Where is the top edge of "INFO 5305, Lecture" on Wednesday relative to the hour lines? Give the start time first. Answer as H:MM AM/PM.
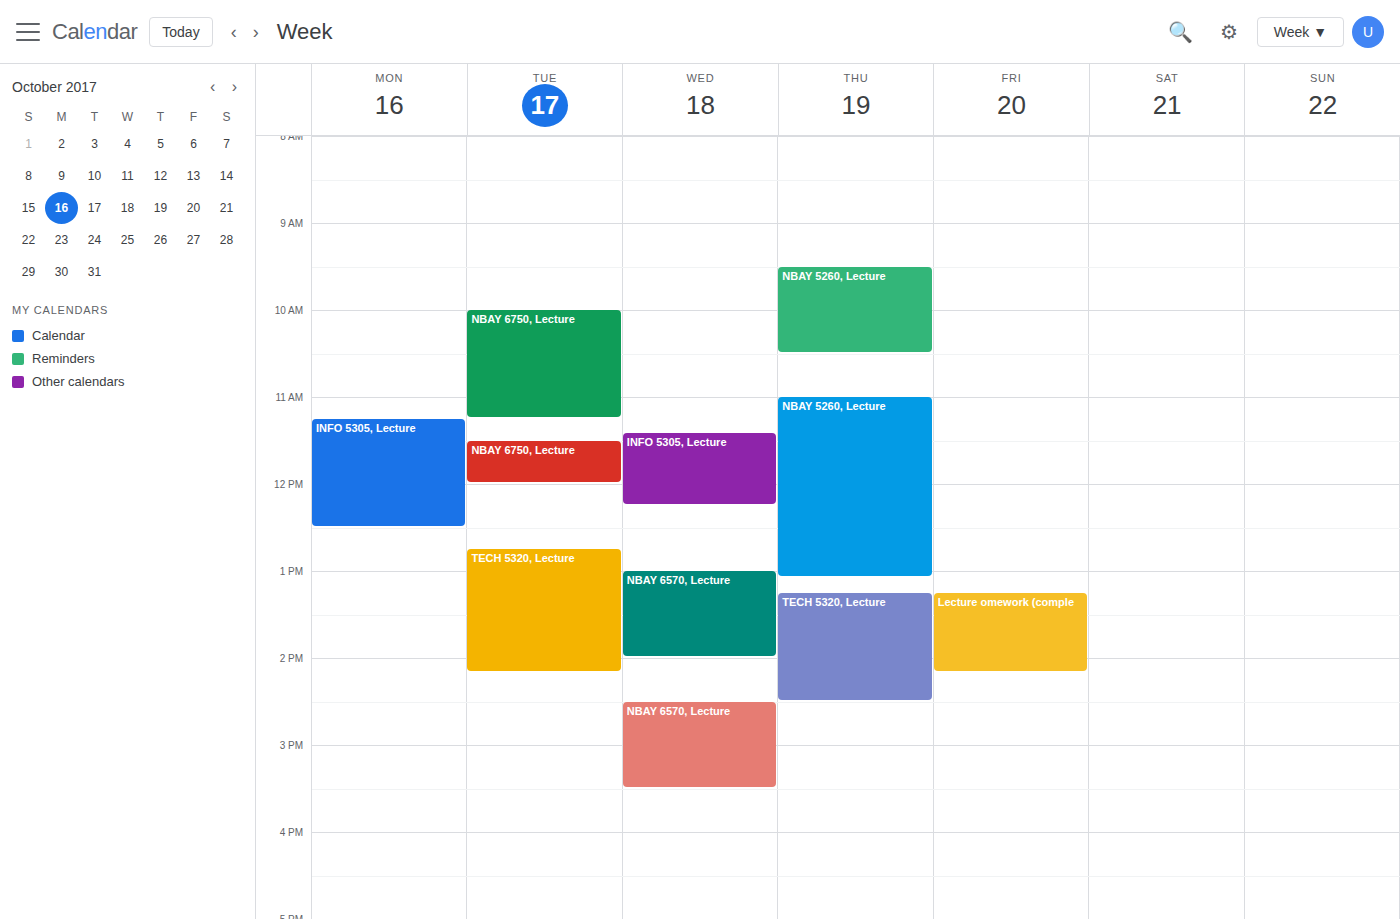
11:25 AM -- neither: 25 minutes below the 11 AM line and 35 minutes above the 12 PM line.